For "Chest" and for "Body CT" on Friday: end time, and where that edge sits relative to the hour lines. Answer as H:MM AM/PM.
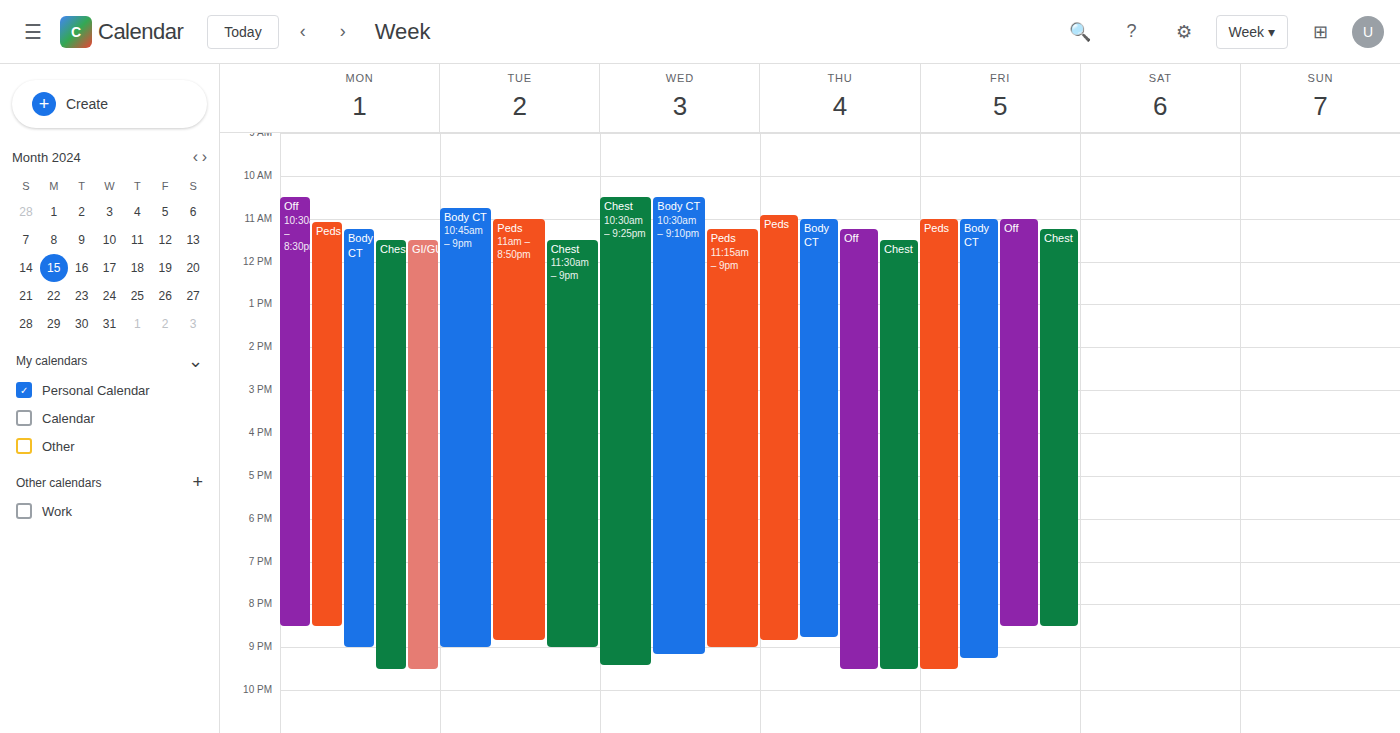
"Chest": 8:30 PM, halfway between the 8 PM and 9 PM lines. "Body CT": 9:15 PM, neither: a quarter of the way from the 9 PM line to the 10 PM line.